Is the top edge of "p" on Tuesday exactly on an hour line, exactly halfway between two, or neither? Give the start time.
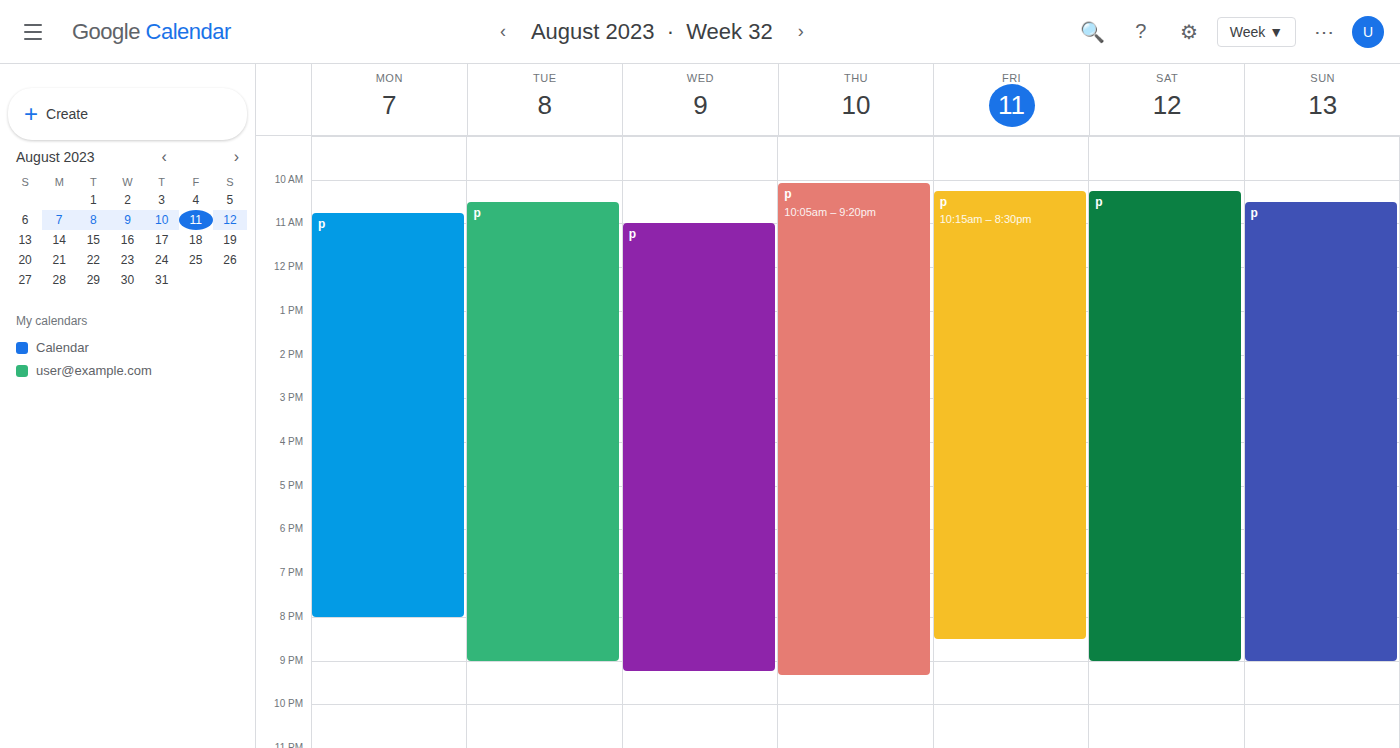
10:30 AM -- halfway between the 10 AM and 11 AM lines.